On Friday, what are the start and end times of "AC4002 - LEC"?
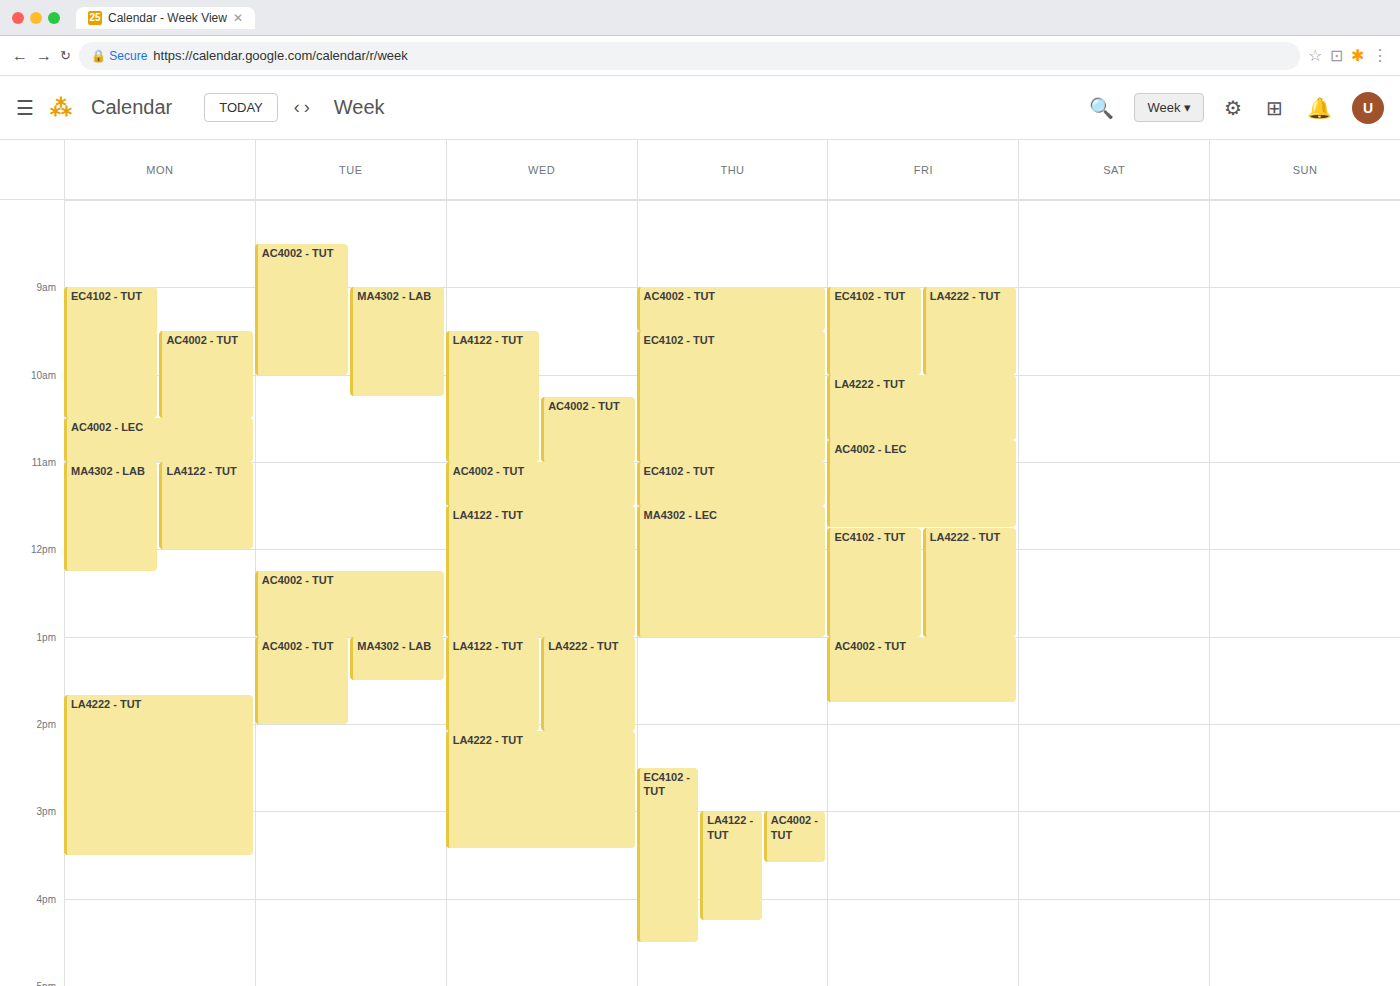
10:45 AM to 11:45 AM